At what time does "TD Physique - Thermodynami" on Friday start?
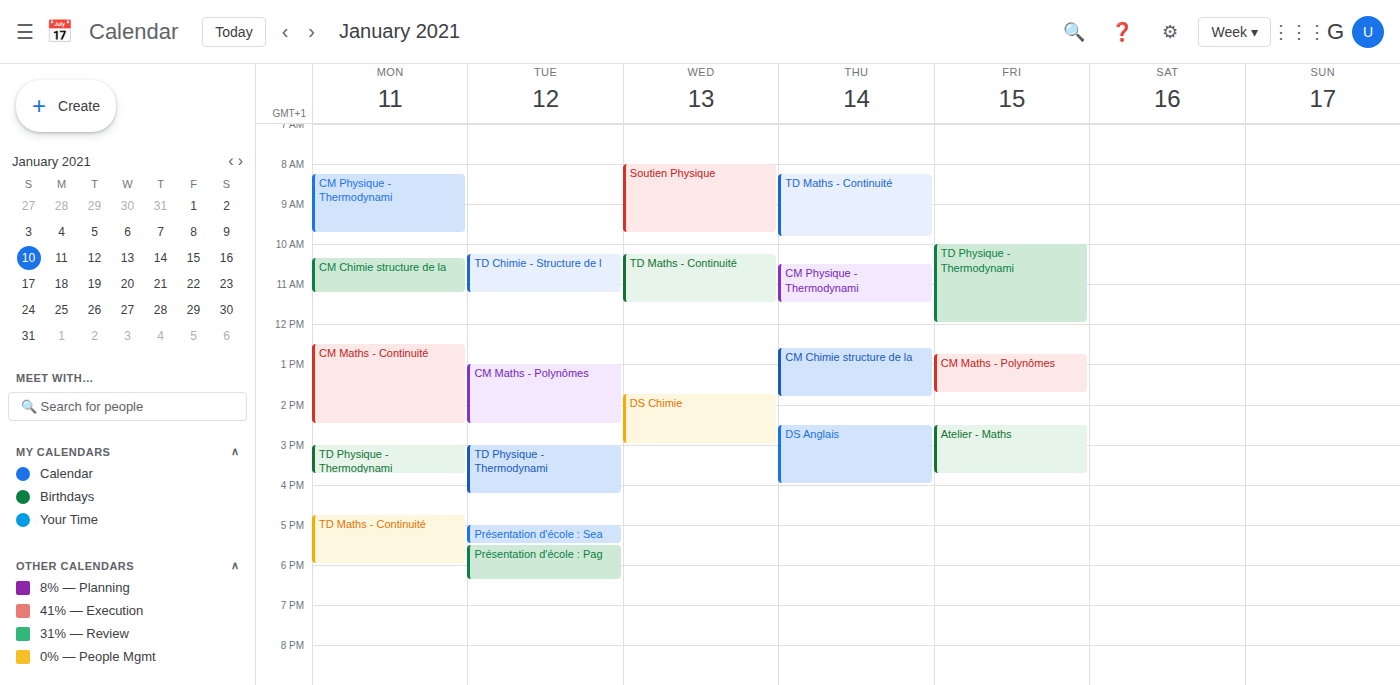
10:00 AM